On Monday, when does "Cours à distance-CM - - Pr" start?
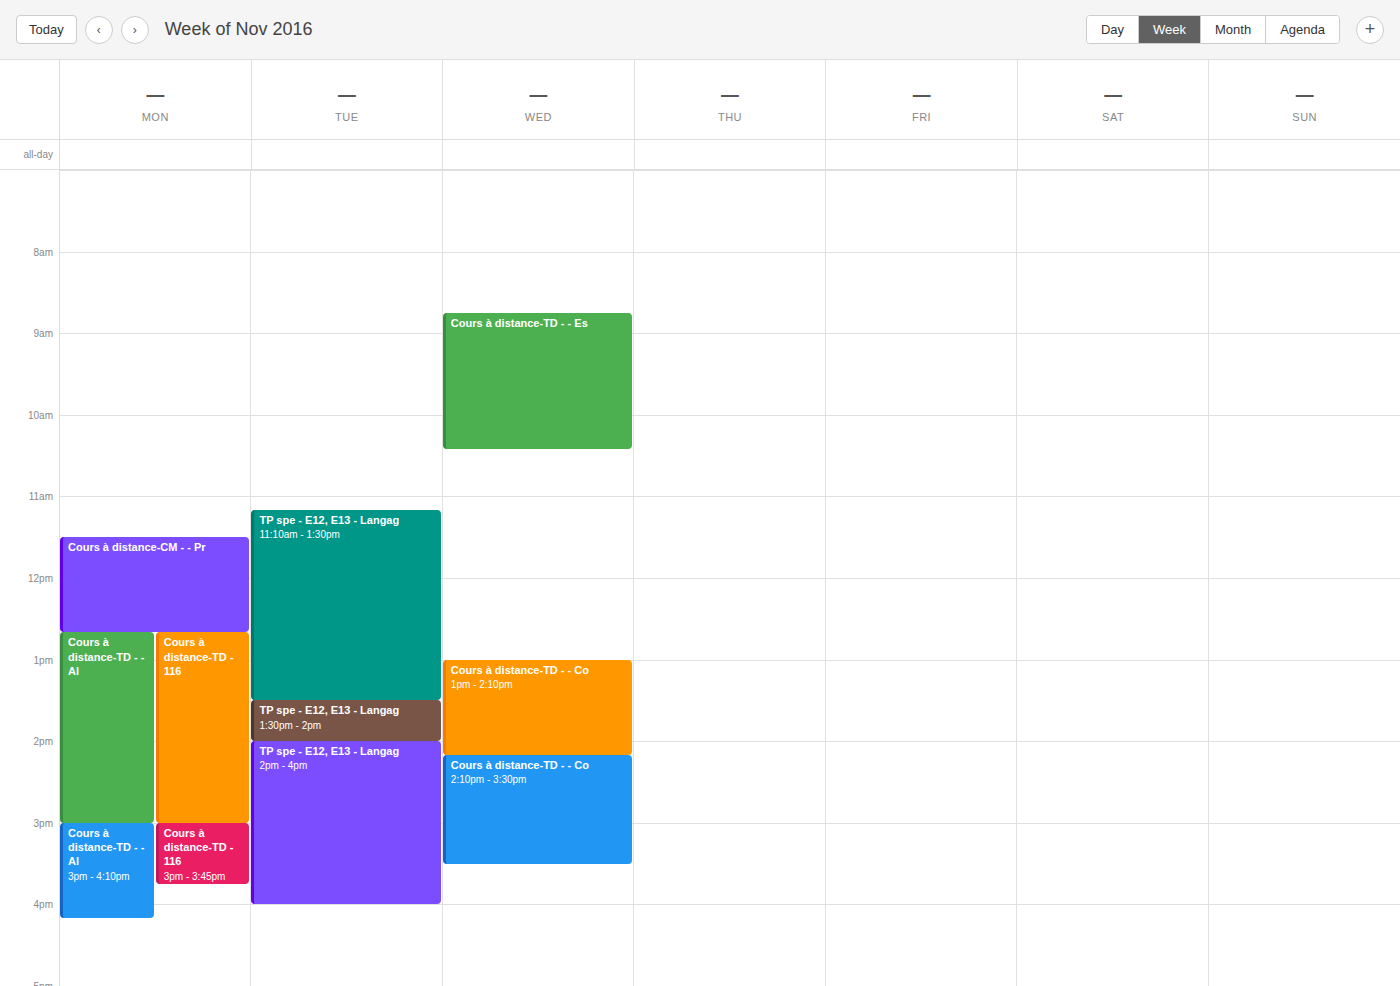
11:30 AM